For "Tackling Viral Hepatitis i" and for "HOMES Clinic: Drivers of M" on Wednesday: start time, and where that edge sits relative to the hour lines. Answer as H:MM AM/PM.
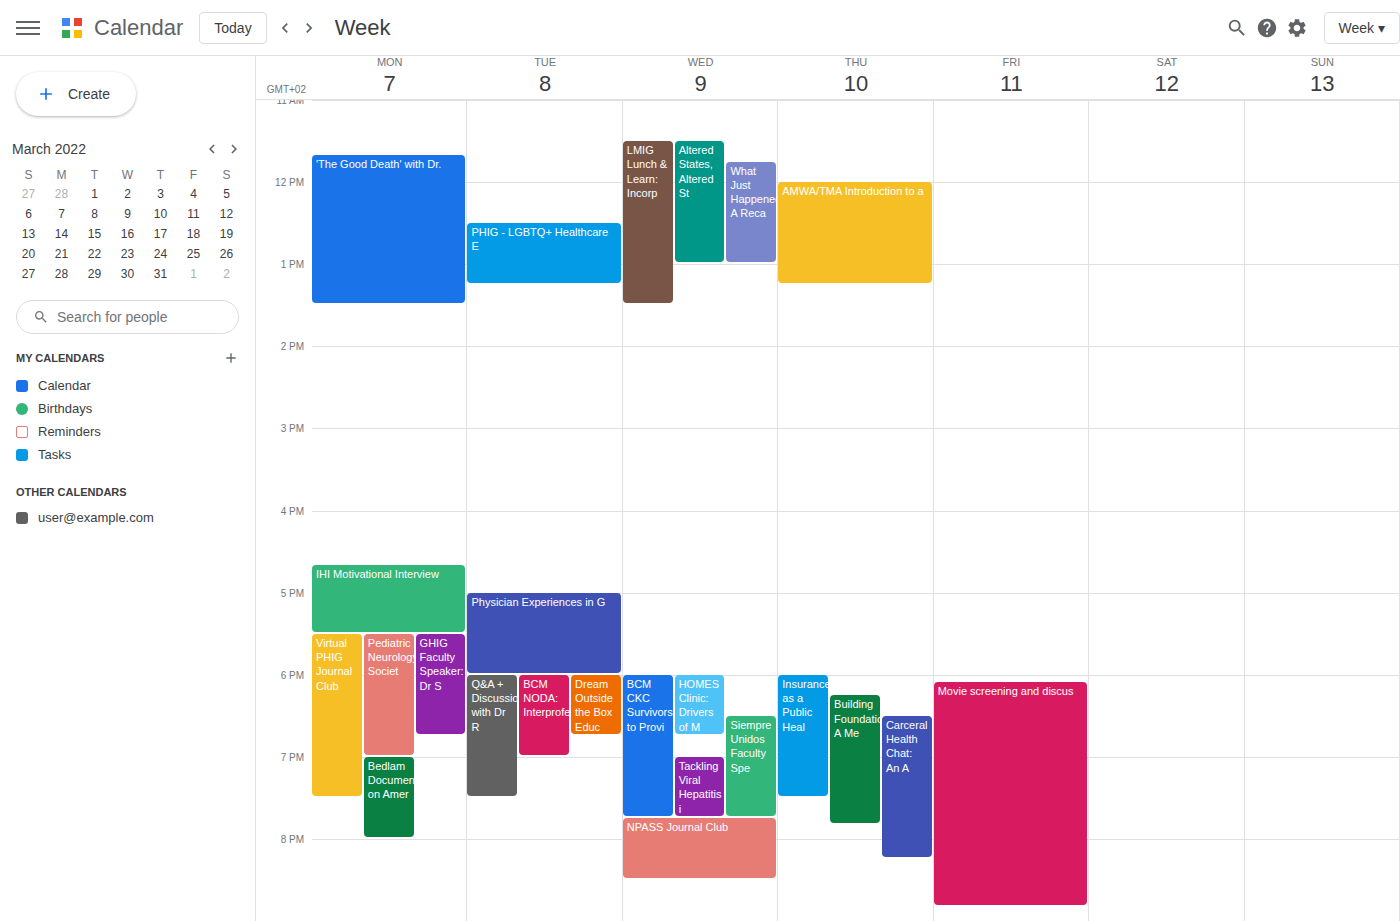
"Tackling Viral Hepatitis i": 7:00 PM, exactly on the 7 PM line. "HOMES Clinic: Drivers of M": 6:00 PM, exactly on the 6 PM line.